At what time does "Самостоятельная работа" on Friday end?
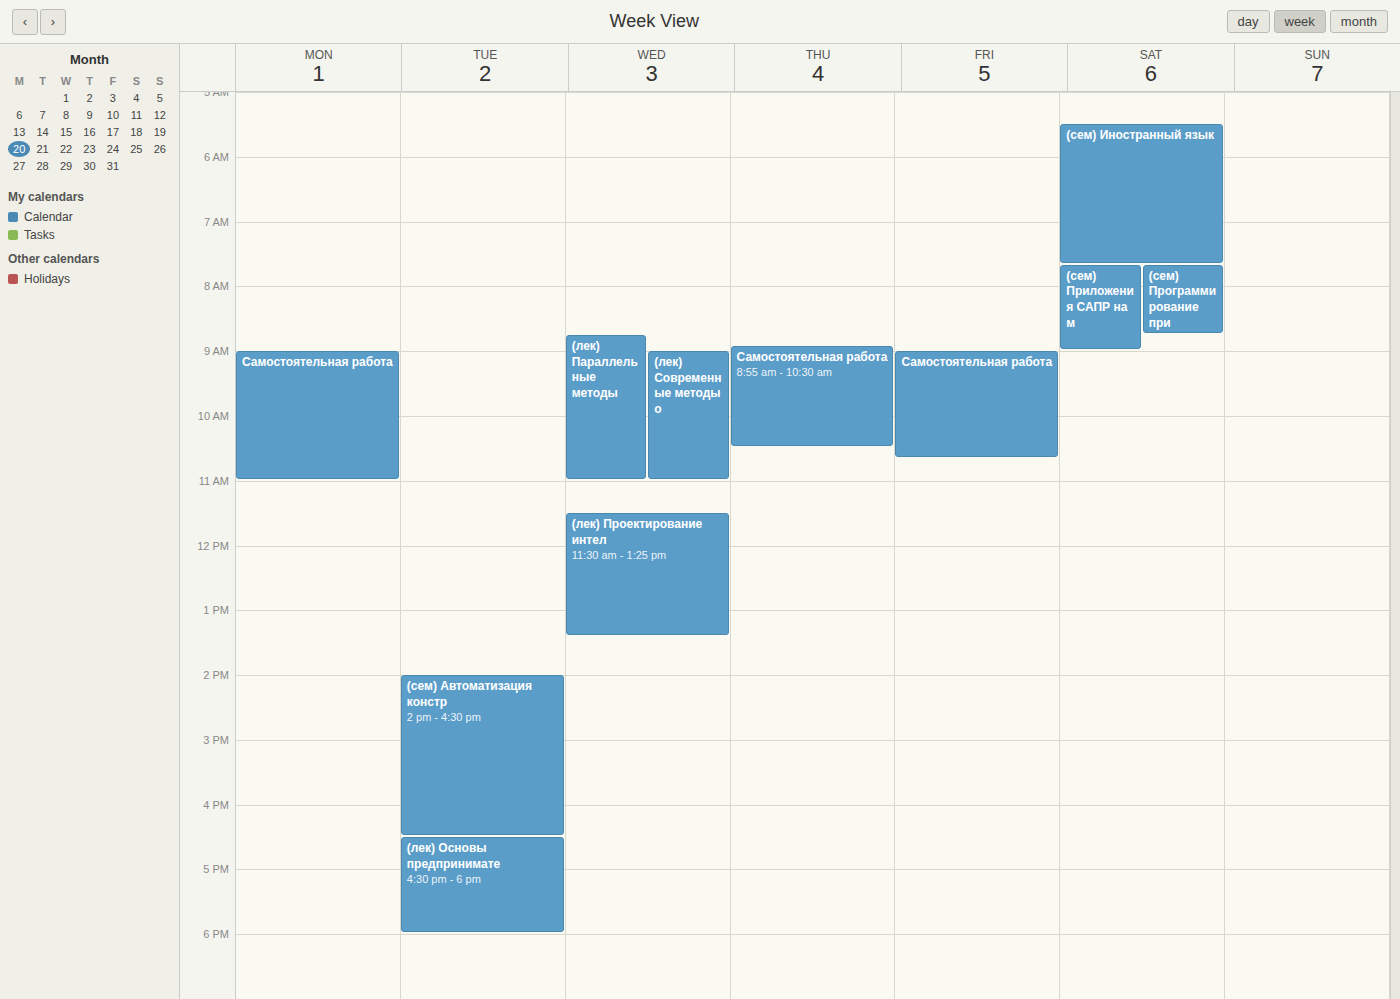
10:40 AM